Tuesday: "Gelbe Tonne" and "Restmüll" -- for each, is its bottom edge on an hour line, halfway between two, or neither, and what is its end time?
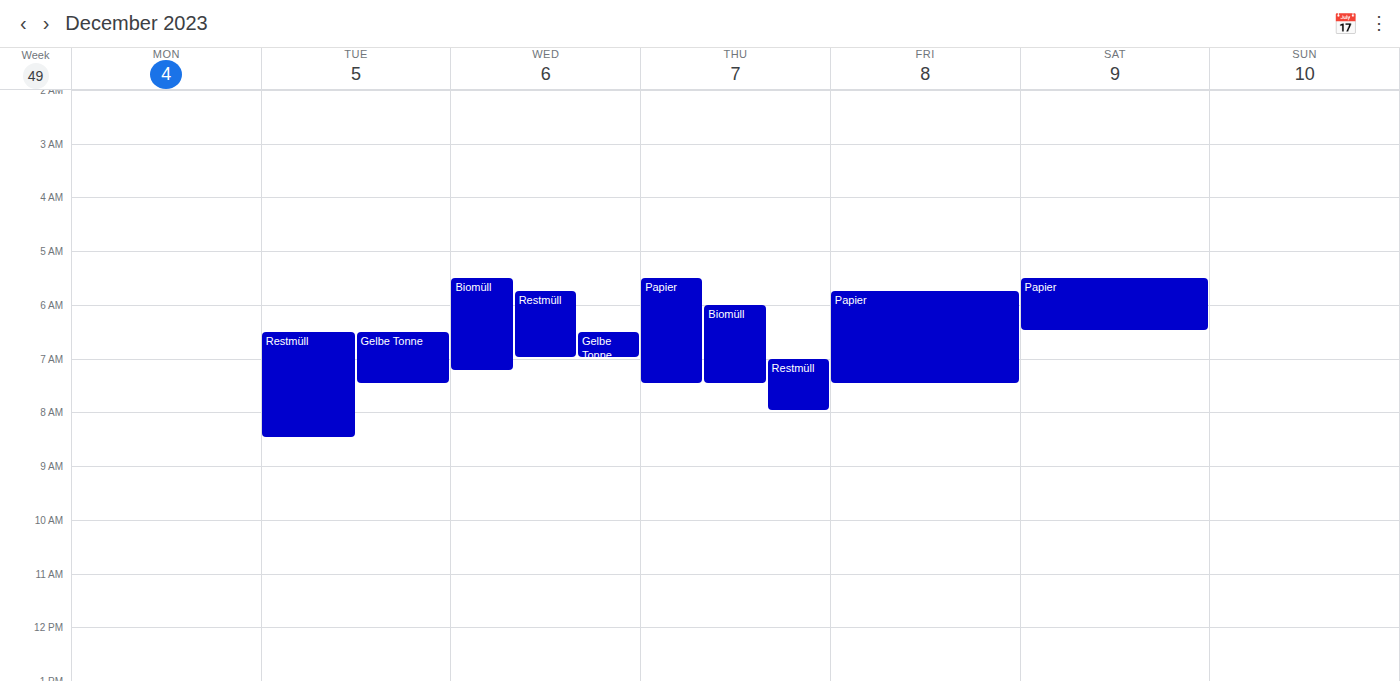
"Gelbe Tonne": 7:30 AM, halfway between the 7 AM and 8 AM lines. "Restmüll": 8:30 AM, halfway between the 8 AM and 9 AM lines.